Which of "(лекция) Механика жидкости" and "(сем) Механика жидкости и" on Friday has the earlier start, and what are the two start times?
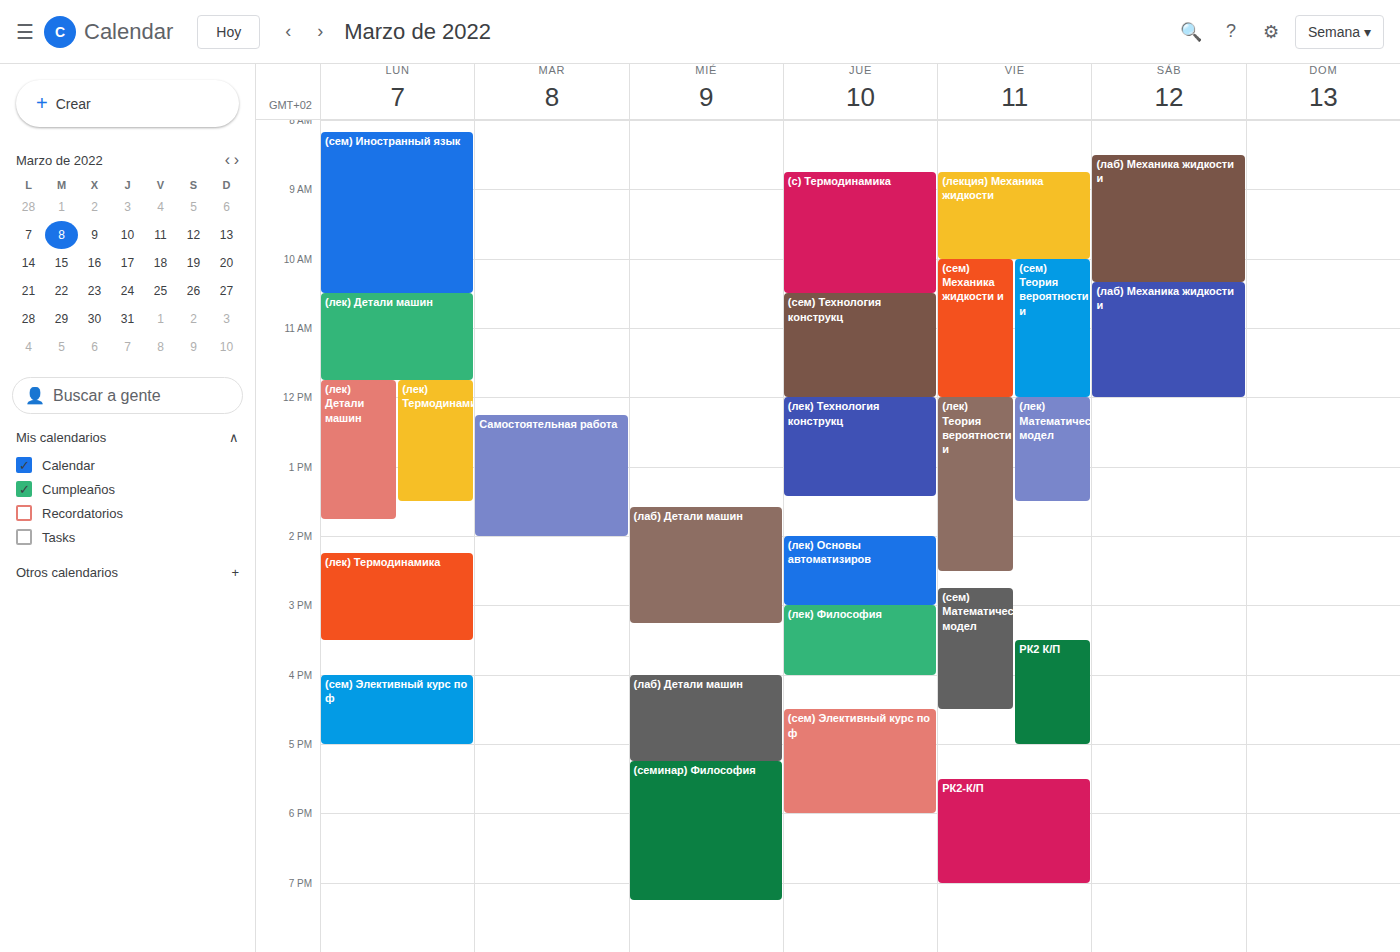
"(лекция) Механика жидкости" 8:45 AM; "(сем) Механика жидкости и" 10:00 AM.